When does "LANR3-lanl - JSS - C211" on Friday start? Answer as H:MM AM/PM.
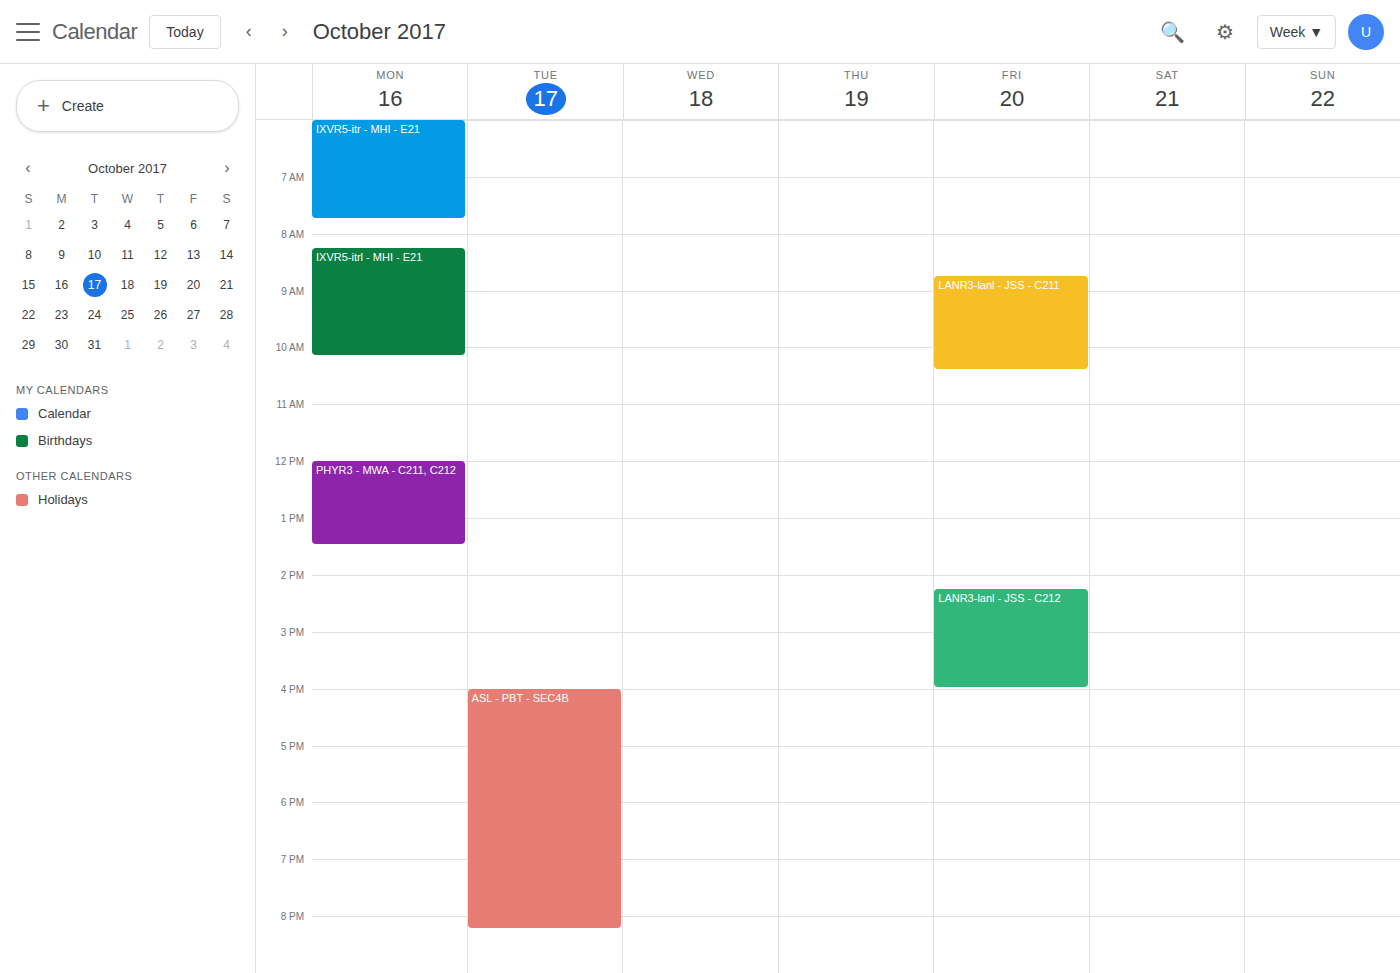
8:45 AM